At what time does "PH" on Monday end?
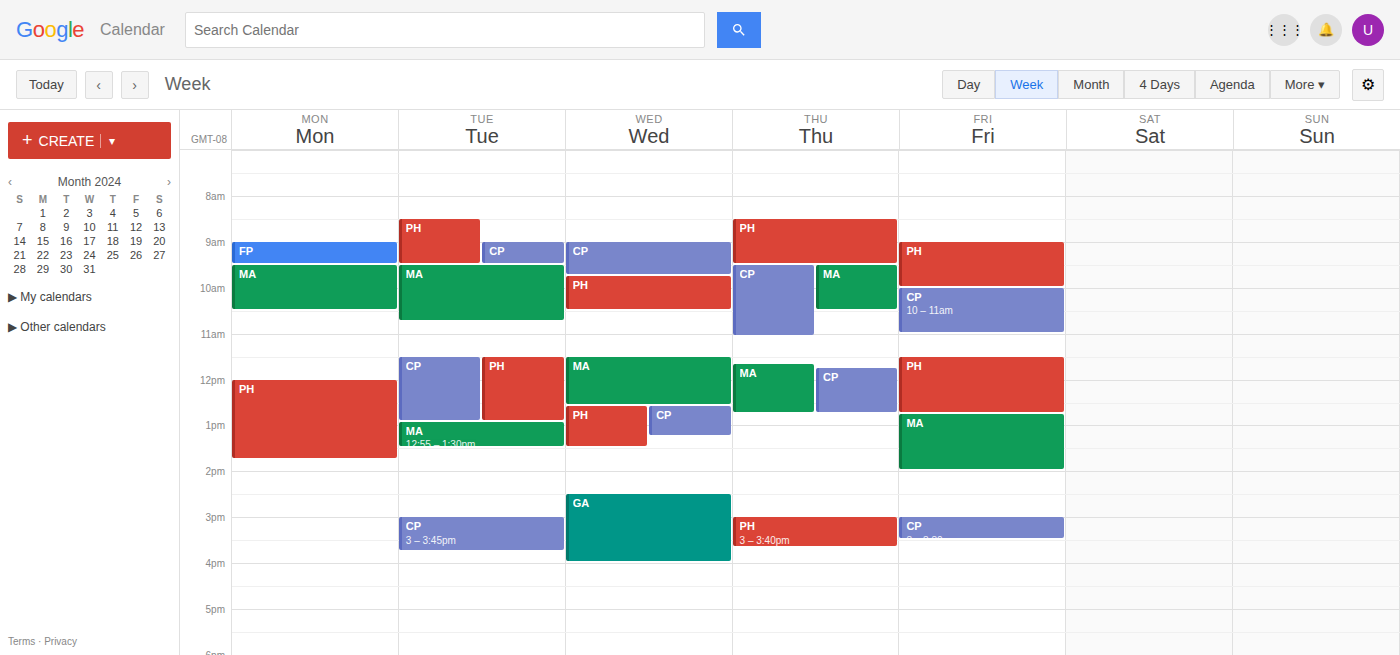
13:45